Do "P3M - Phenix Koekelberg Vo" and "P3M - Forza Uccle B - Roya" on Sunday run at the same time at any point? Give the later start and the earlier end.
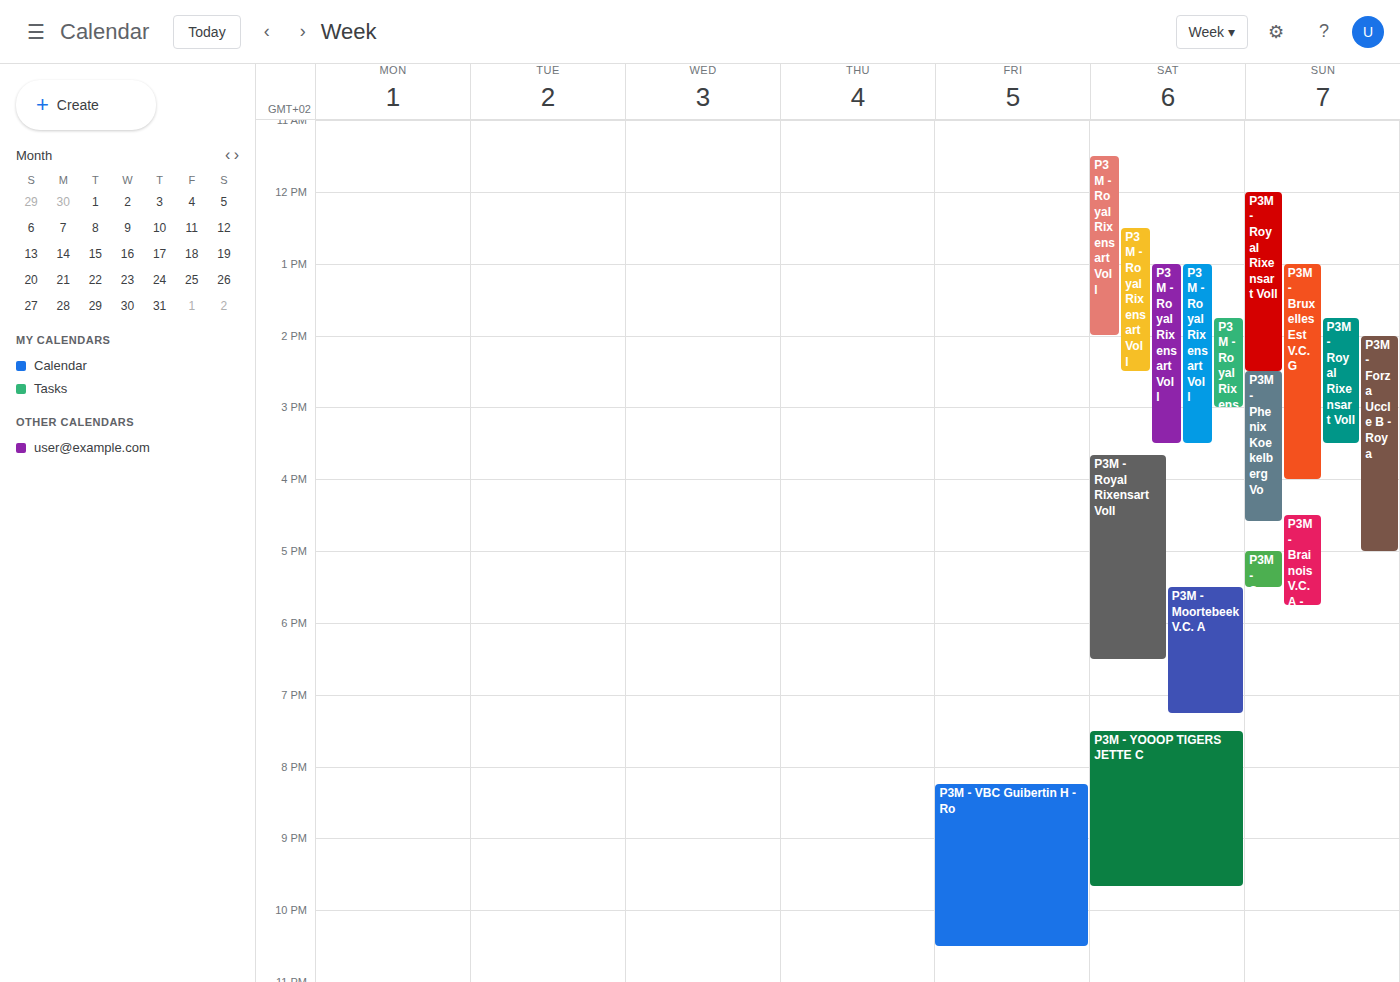
"P3M - Phenix Koekelberg Vo" runs 2:30 PM to 4:35 PM, inside "P3M - Forza Uccle B - Roya" -- they overlap.